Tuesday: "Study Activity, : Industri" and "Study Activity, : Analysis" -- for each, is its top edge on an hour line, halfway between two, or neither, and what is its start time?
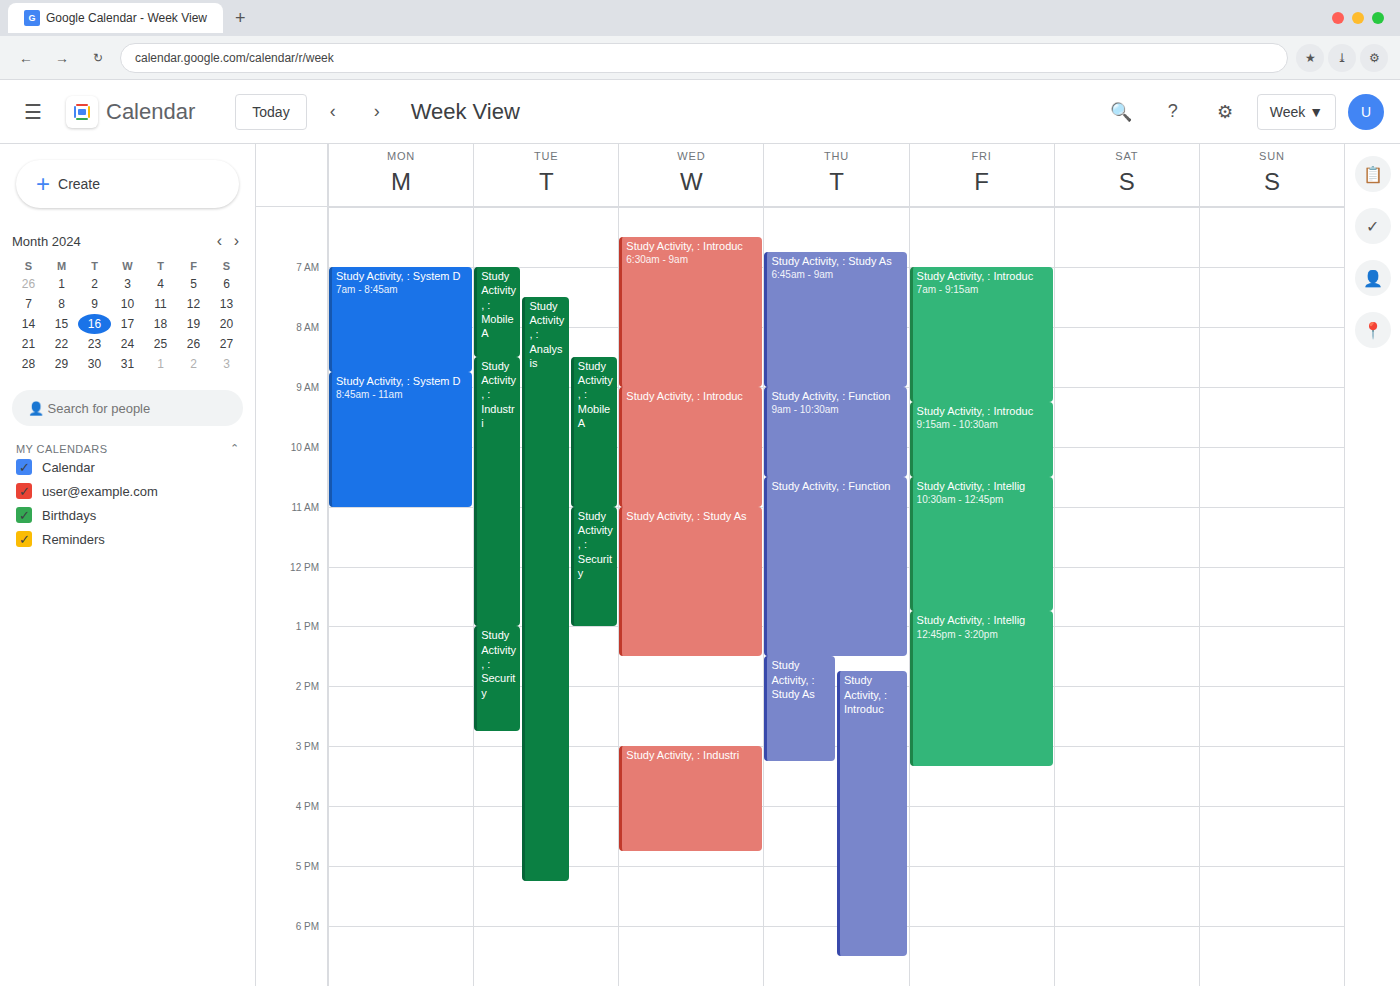
"Study Activity, : Industri": 8:30 AM, halfway between the 8 AM and 9 AM lines. "Study Activity, : Analysis": 7:30 AM, halfway between the 7 AM and 8 AM lines.